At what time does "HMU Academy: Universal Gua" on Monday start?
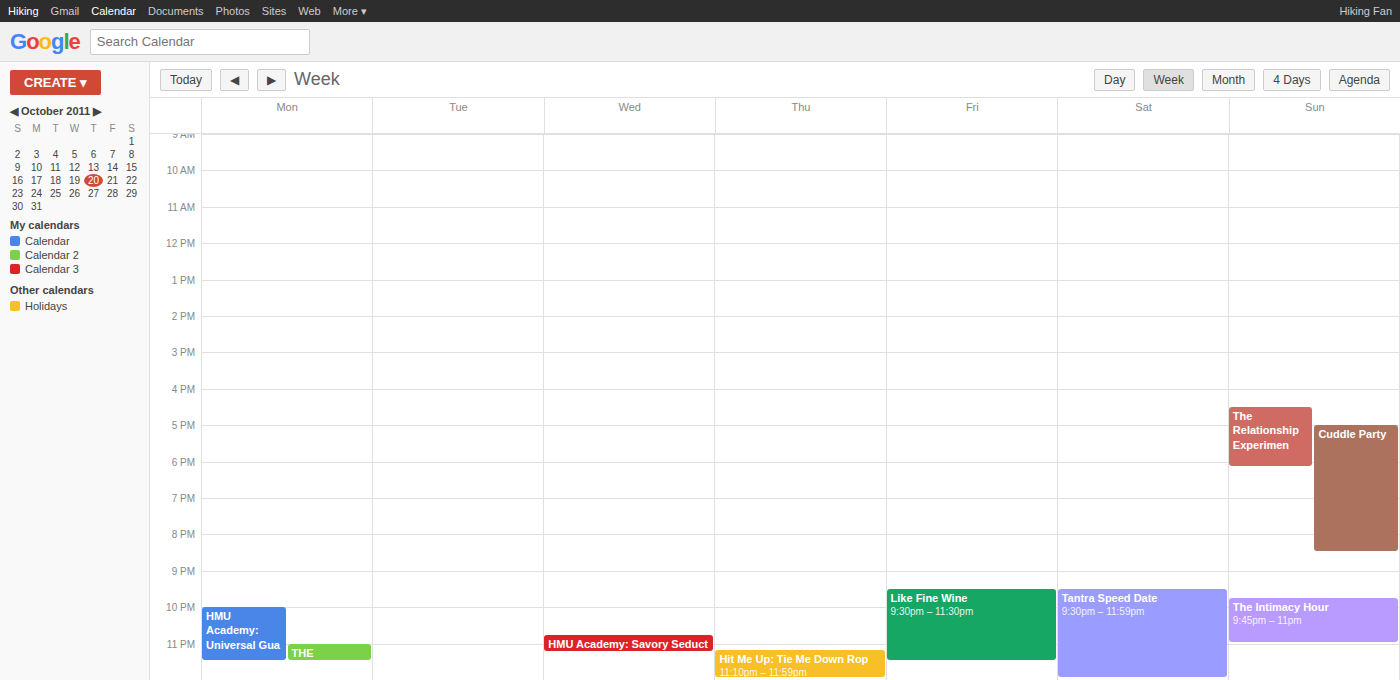
10:00 PM